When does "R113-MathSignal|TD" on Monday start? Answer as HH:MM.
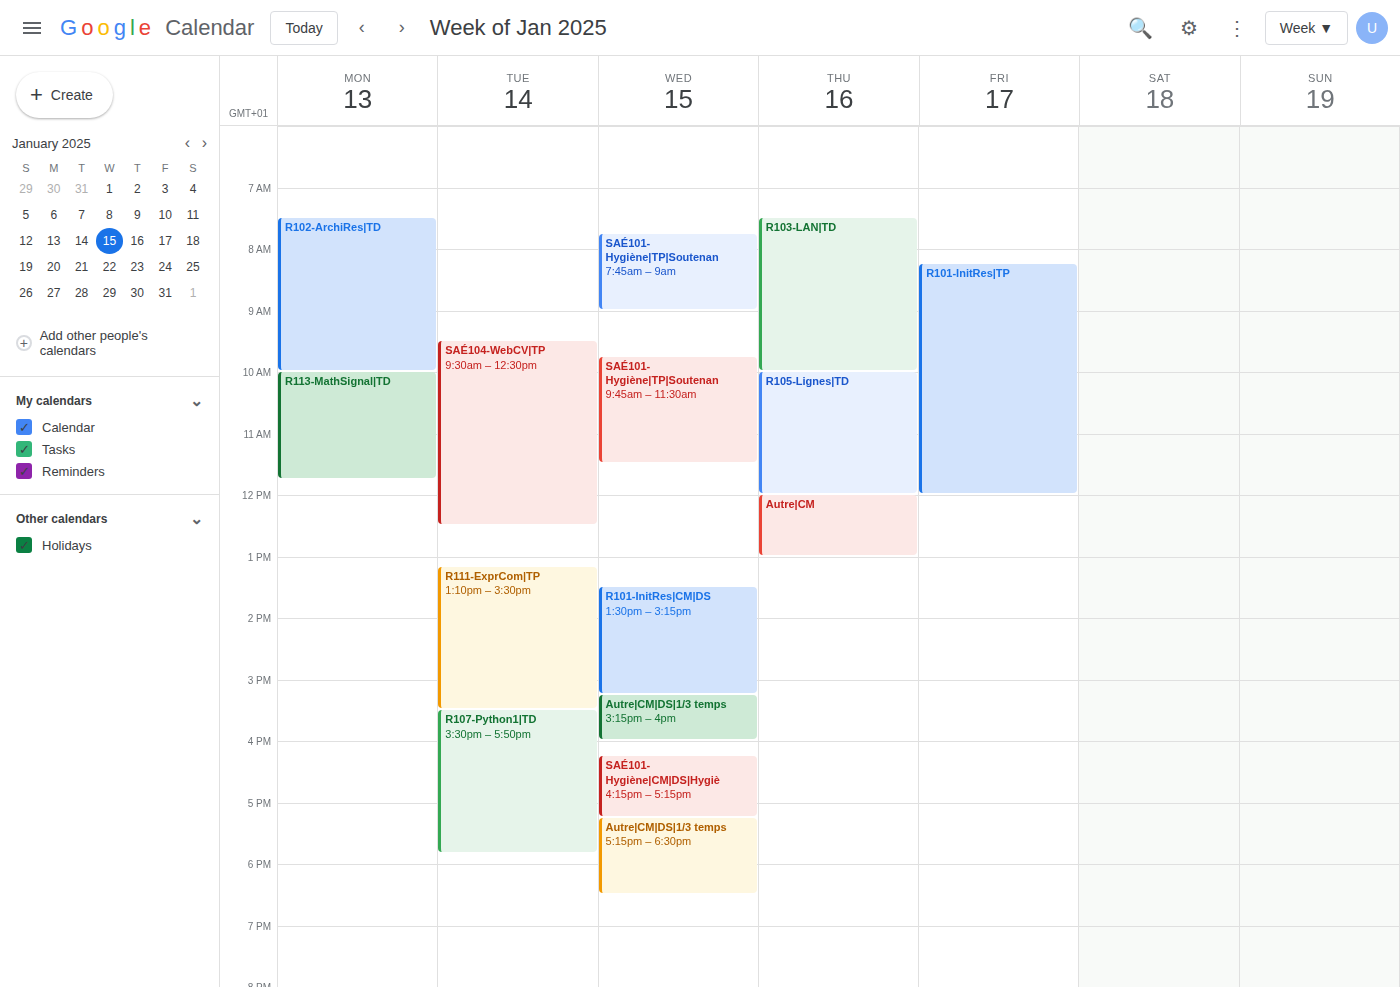
10:00